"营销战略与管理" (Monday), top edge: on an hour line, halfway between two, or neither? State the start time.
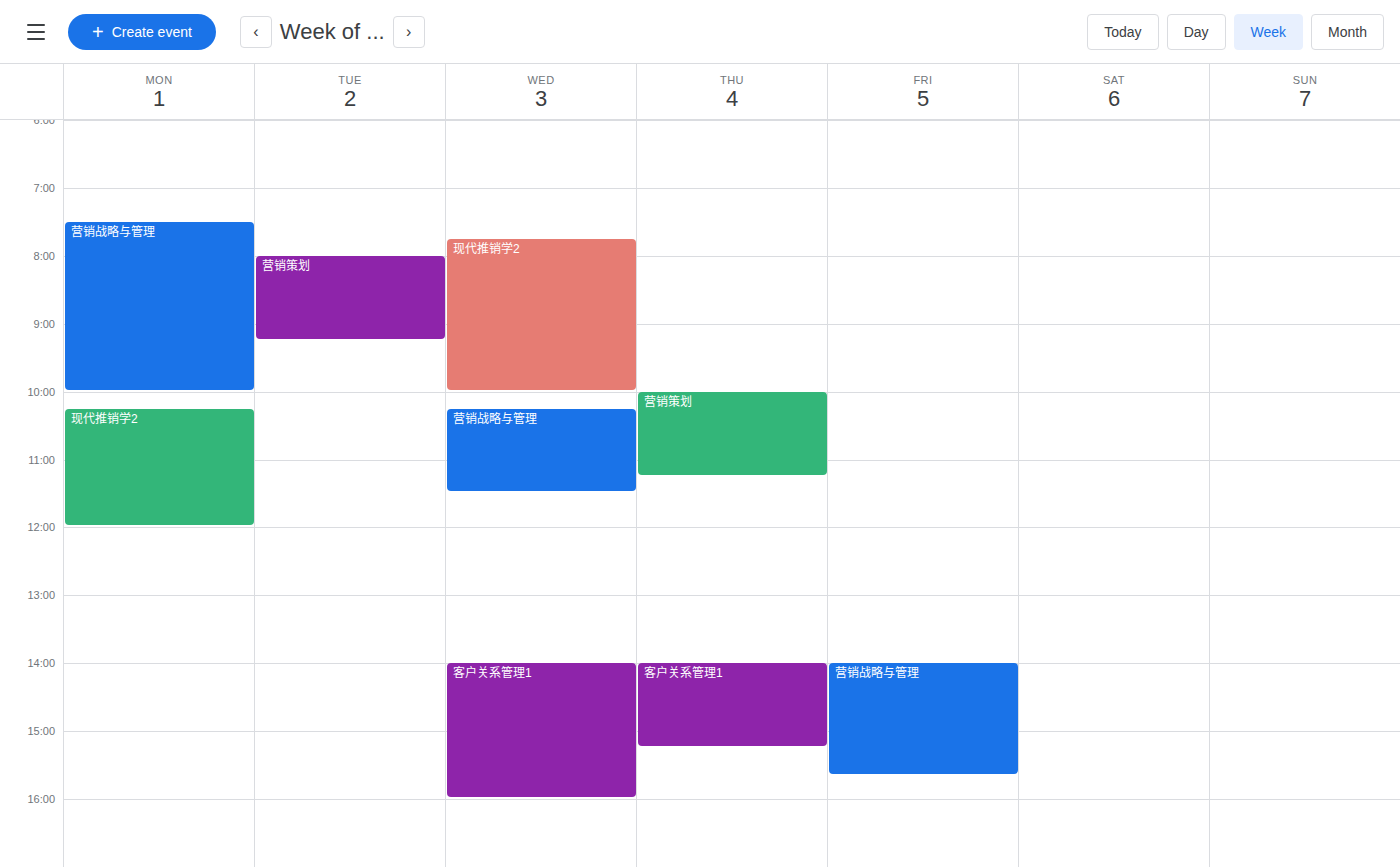
07:30 -- halfway between the 07:00 and 08:00 lines.